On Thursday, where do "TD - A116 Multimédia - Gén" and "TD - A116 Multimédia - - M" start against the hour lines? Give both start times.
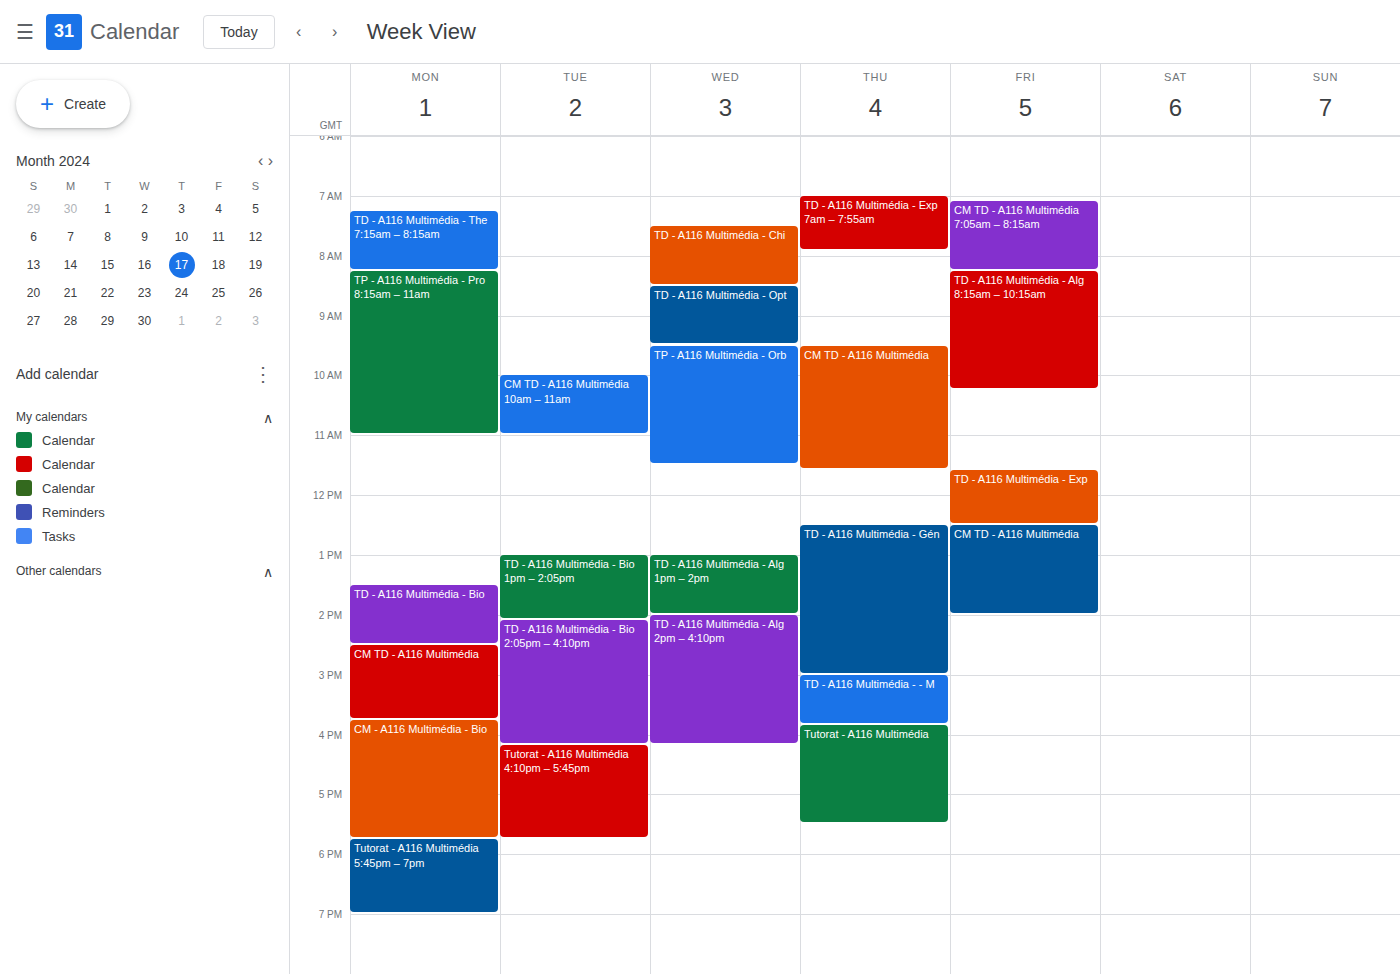
"TD - A116 Multimédia - Gén": 12:30 PM, halfway between the 12 PM and 1 PM lines. "TD - A116 Multimédia - - M": 3:00 PM, exactly on the 3 PM line.